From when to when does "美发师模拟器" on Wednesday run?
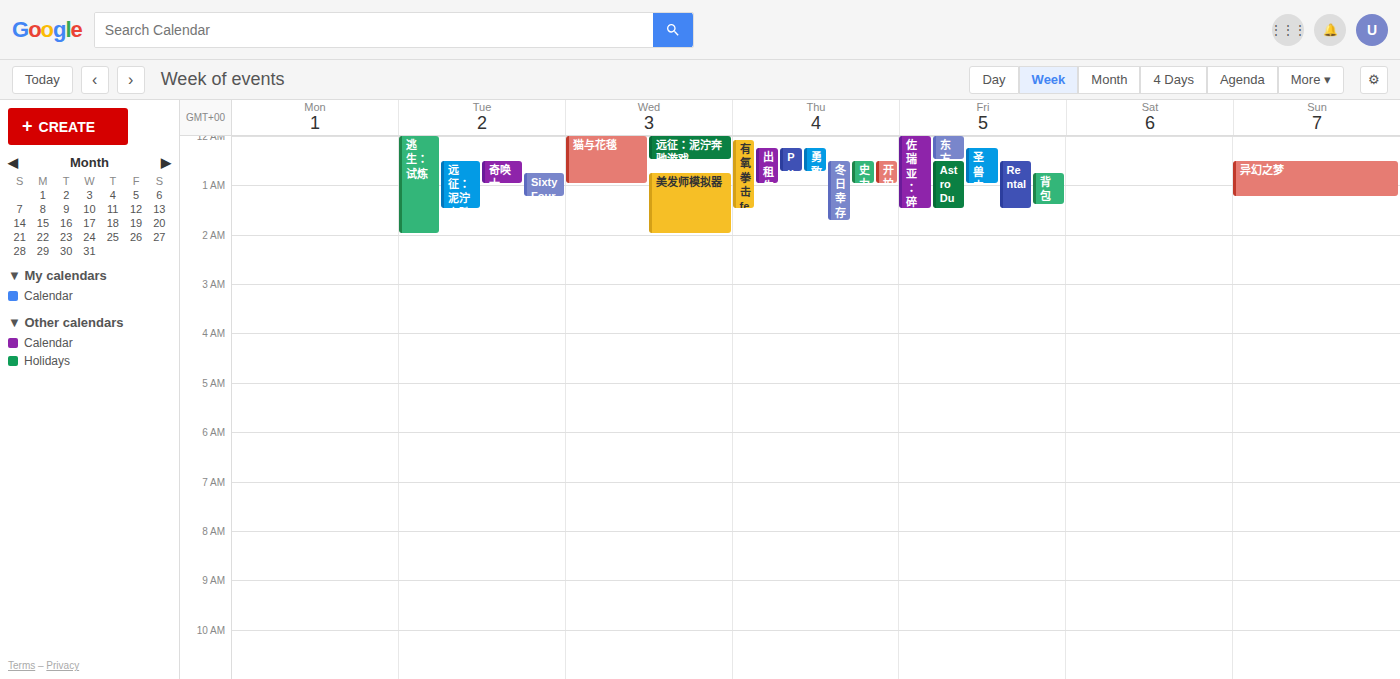
12:45 AM to 2:00 AM